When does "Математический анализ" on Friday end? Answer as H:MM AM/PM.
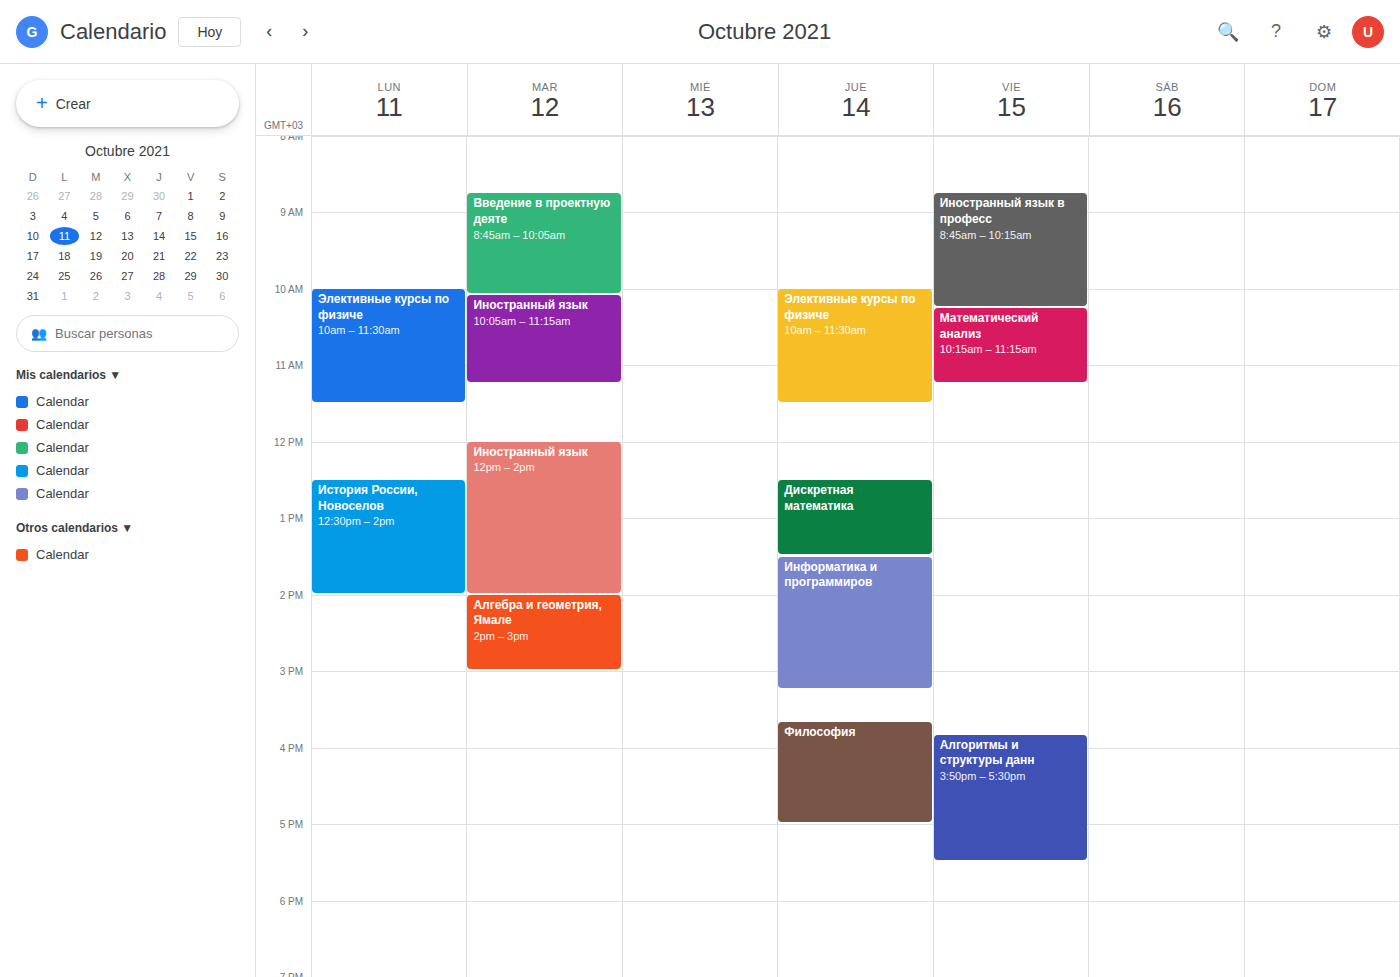
11:15 AM